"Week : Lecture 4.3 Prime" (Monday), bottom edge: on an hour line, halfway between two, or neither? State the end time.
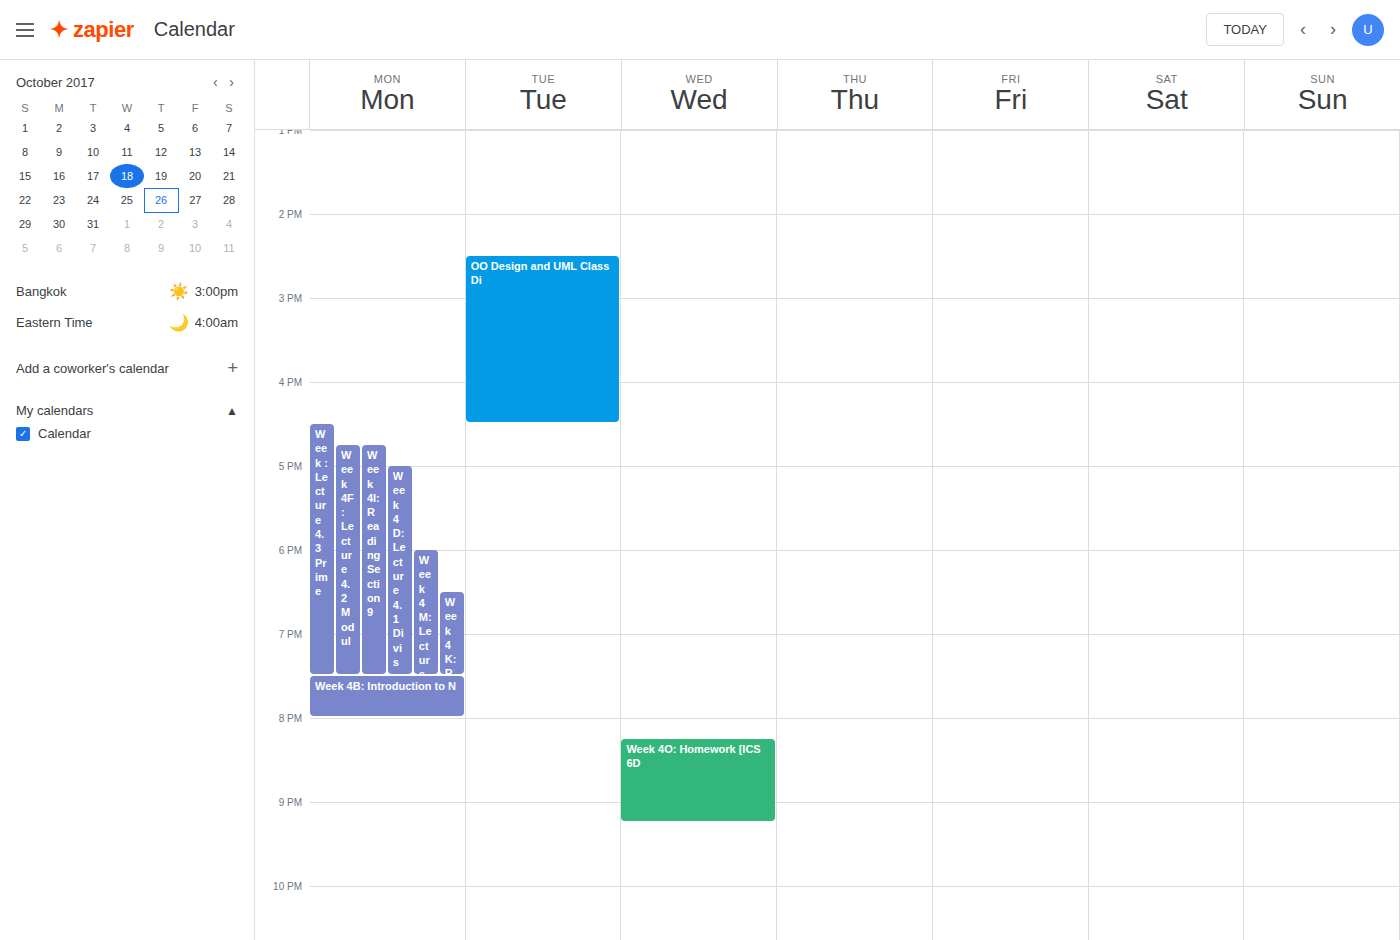
7:30 PM -- halfway between the 7 PM and 8 PM lines.